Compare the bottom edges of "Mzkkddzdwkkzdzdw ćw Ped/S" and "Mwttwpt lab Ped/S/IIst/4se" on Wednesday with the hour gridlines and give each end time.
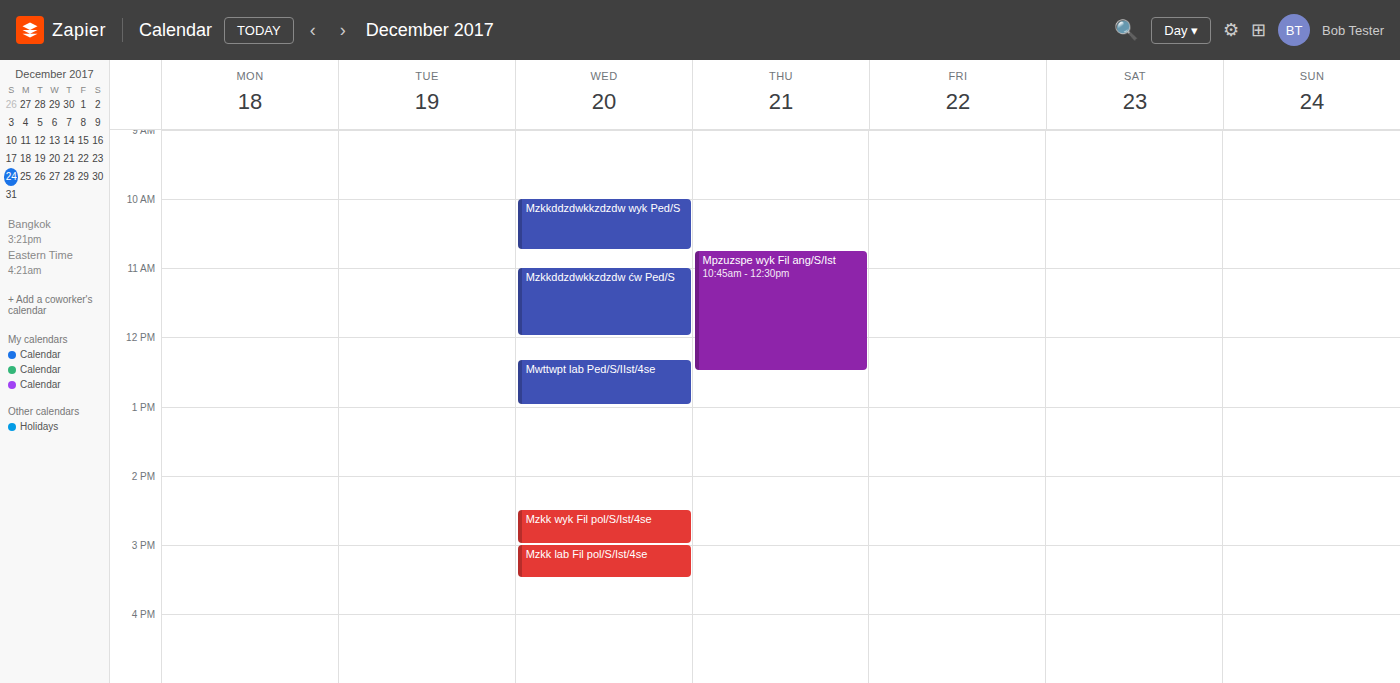
"Mzkkddzdwkkzdzdw ćw Ped/S": 12:00 PM, exactly on the 12 PM line. "Mwttwpt lab Ped/S/IIst/4se": 1:00 PM, exactly on the 1 PM line.